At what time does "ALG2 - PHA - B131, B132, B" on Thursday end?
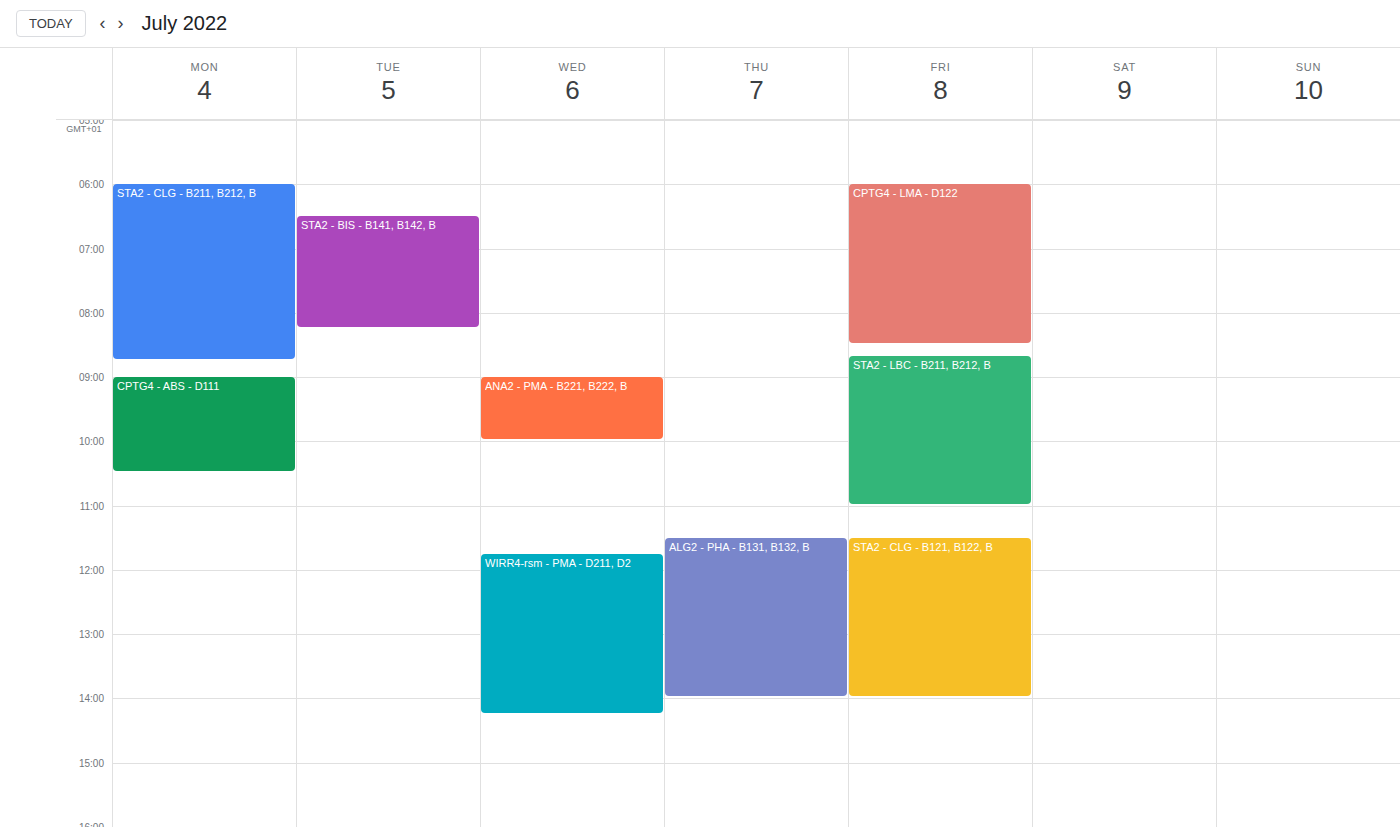
14:00